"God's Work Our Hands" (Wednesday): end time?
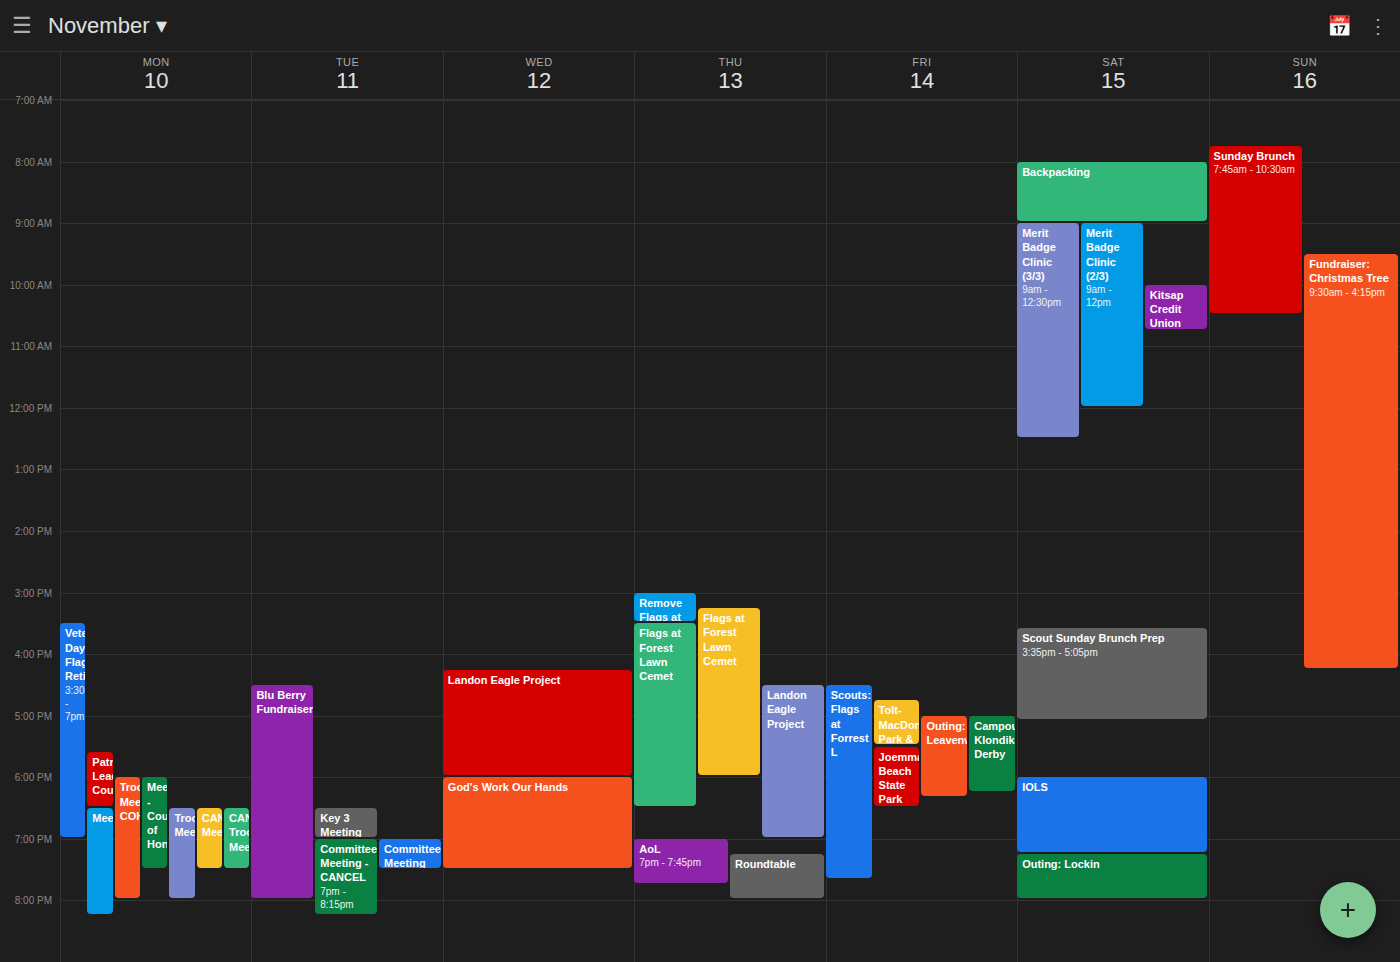
7:30 PM